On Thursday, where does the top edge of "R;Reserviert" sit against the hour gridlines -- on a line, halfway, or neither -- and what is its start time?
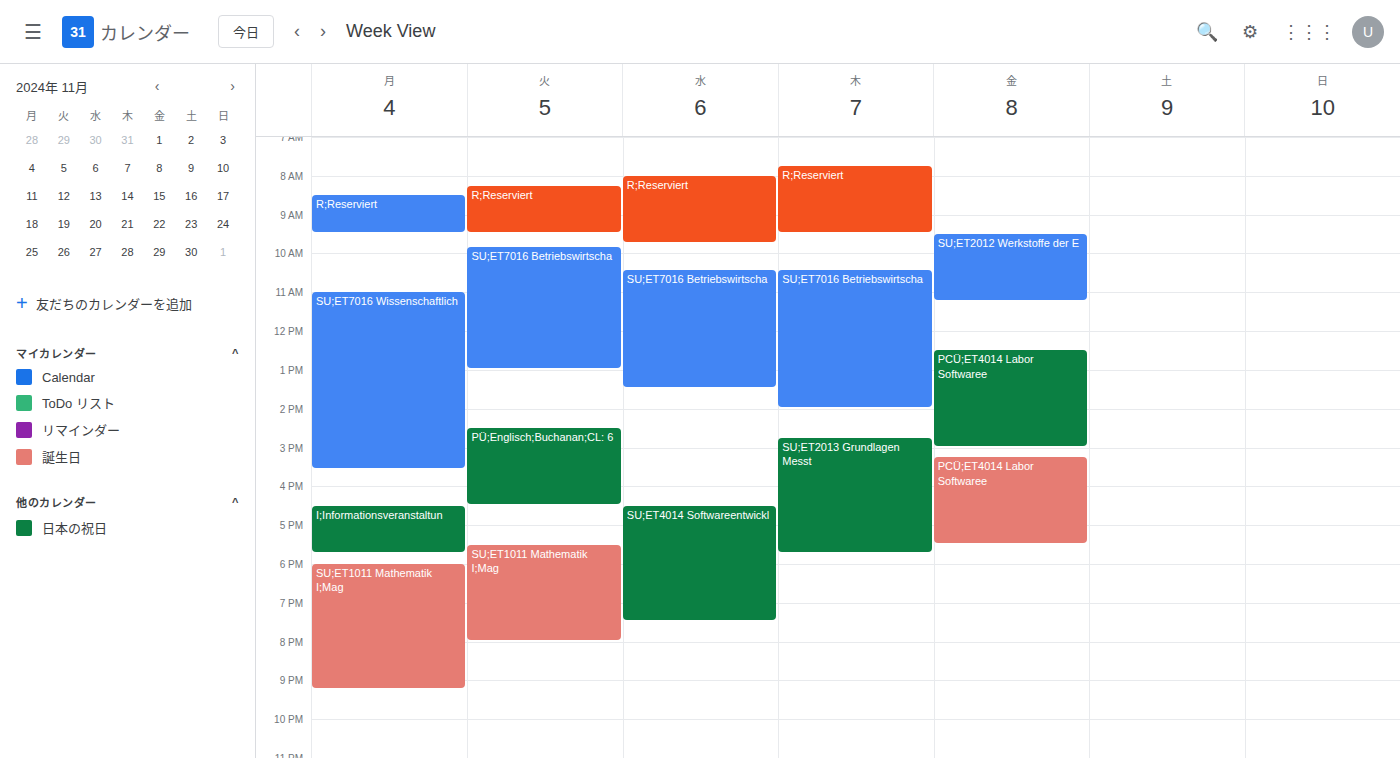
7:45 AM -- neither: three quarters of the way from the 7 AM line to the 8 AM line.